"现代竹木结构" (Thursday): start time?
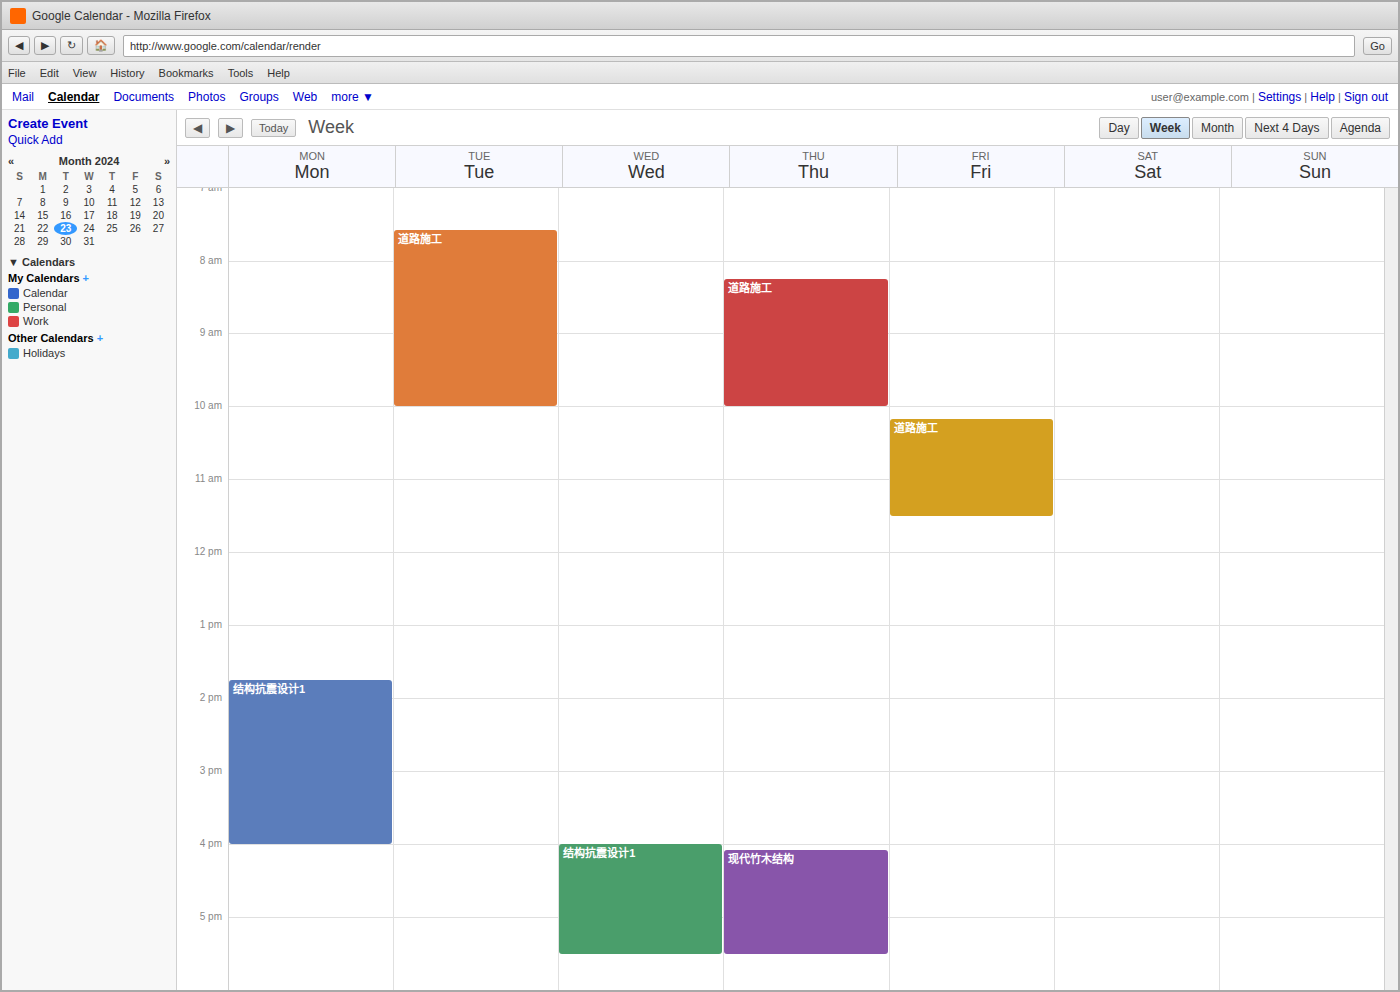
4:05 PM